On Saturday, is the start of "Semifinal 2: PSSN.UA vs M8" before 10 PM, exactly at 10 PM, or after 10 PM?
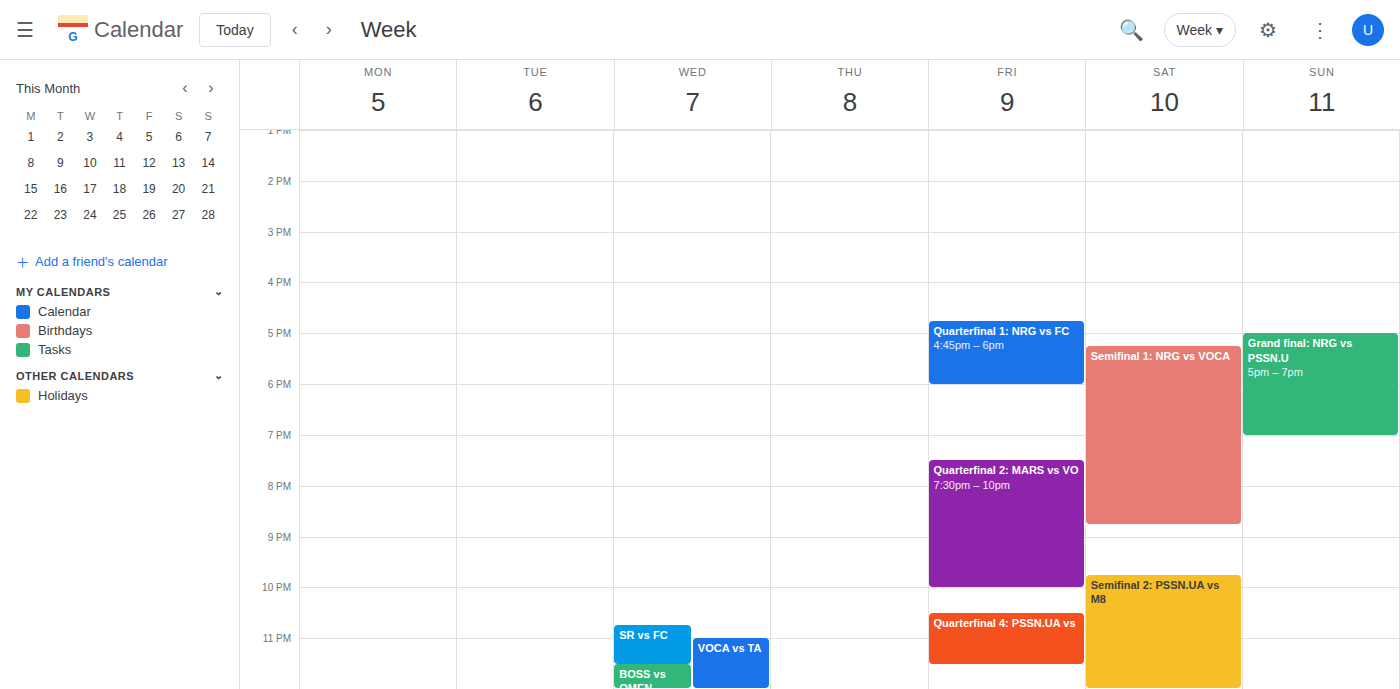
9:45 PM -- before 10 PM, 15 minutes above the 10 PM line.